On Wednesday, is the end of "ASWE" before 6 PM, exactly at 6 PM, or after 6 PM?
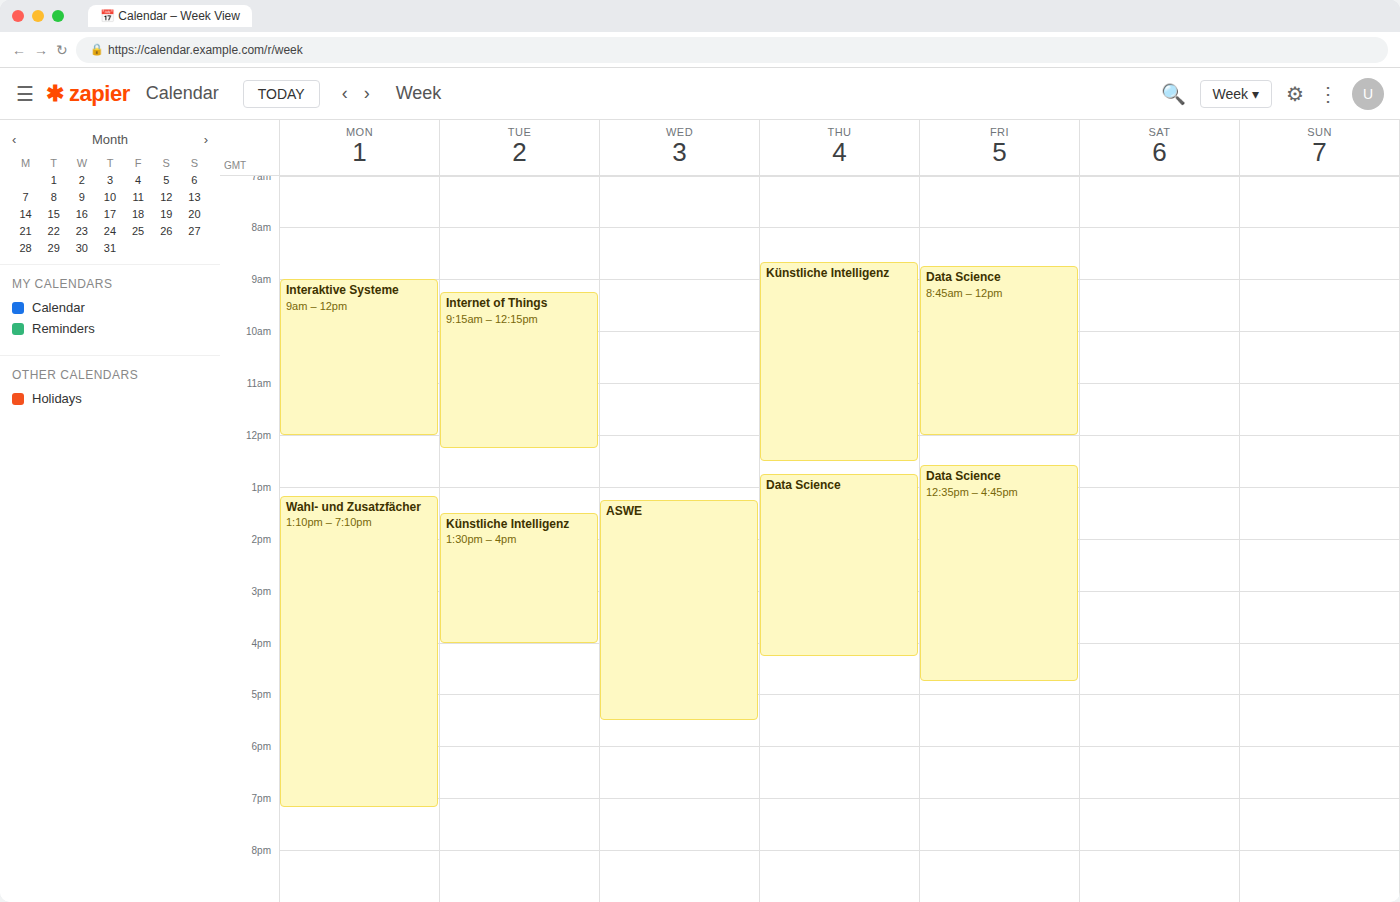
5:30 PM -- before 6 PM, 30 minutes above the 6 PM line.